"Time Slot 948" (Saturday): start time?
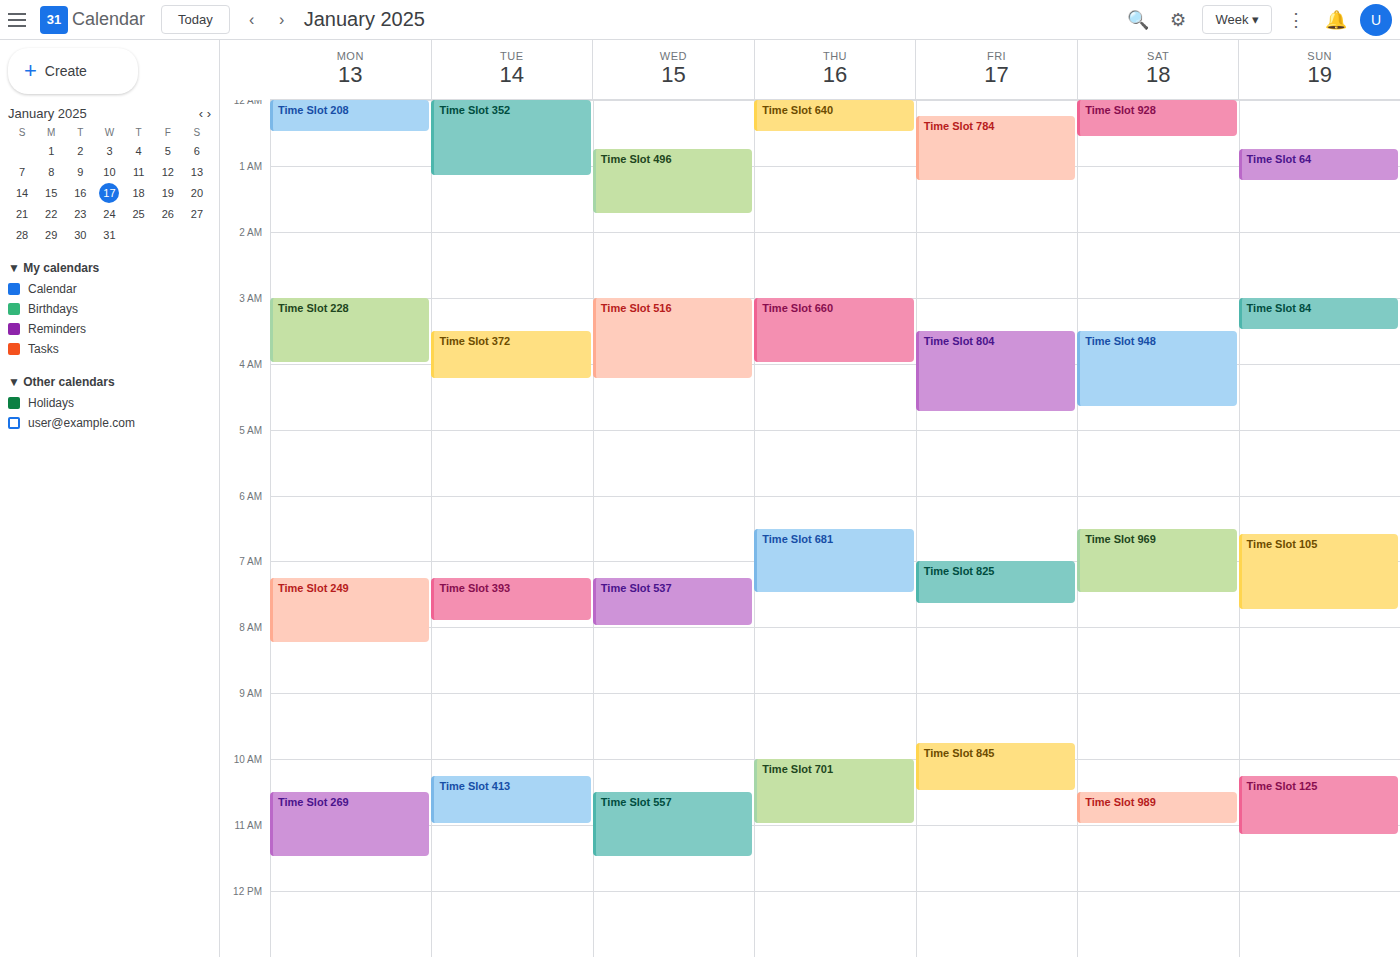
03:30